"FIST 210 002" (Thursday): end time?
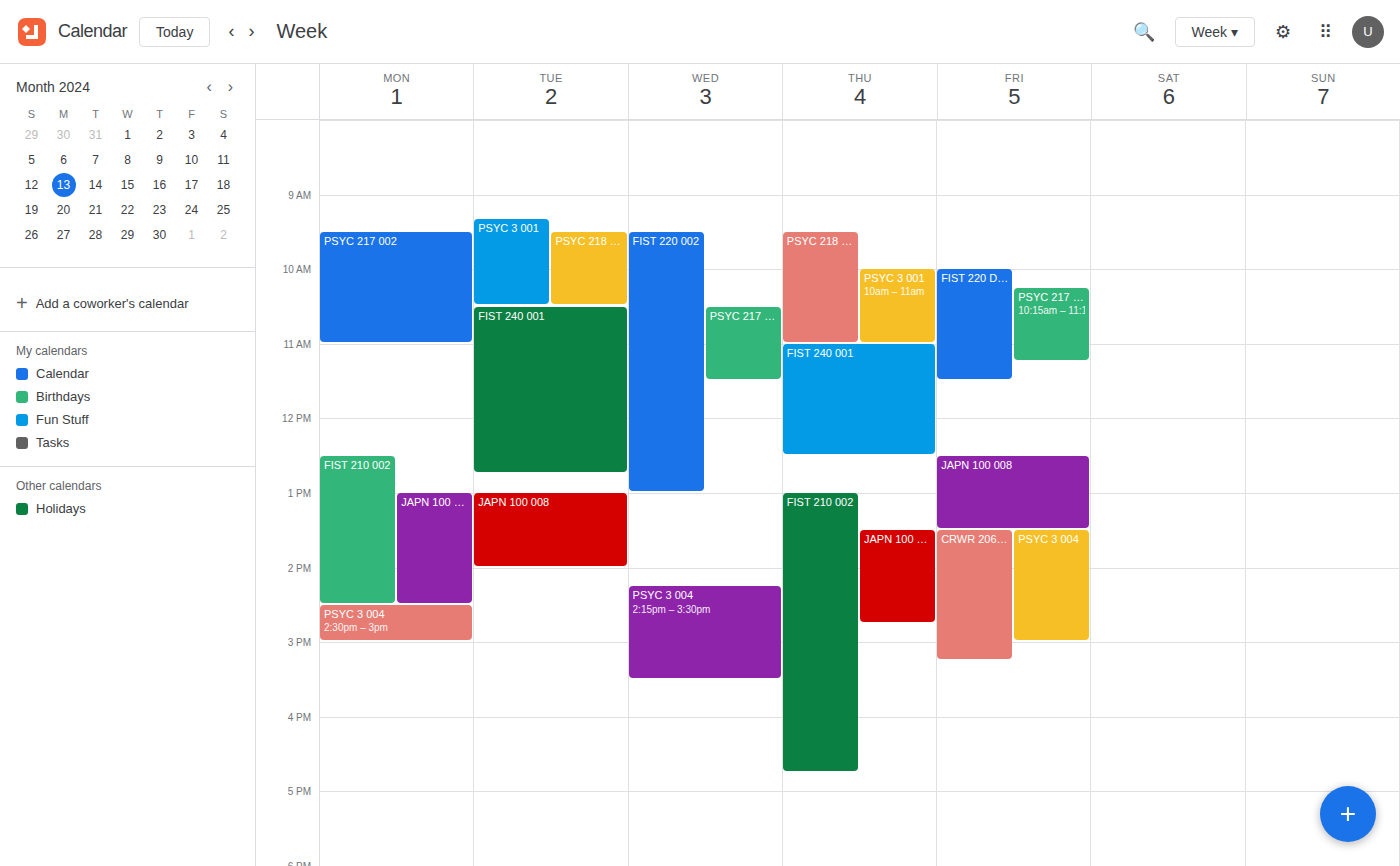
4:45 PM